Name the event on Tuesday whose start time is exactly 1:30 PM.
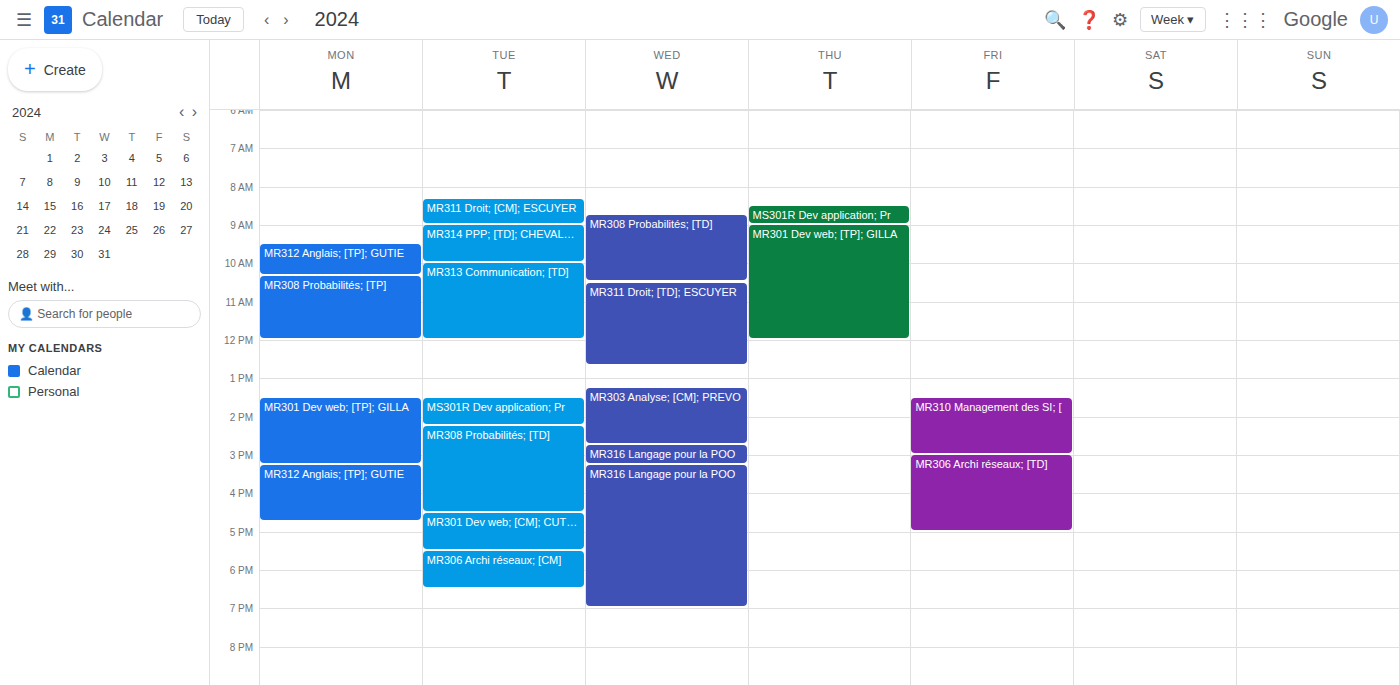
"MS301R Dev application; Pr"